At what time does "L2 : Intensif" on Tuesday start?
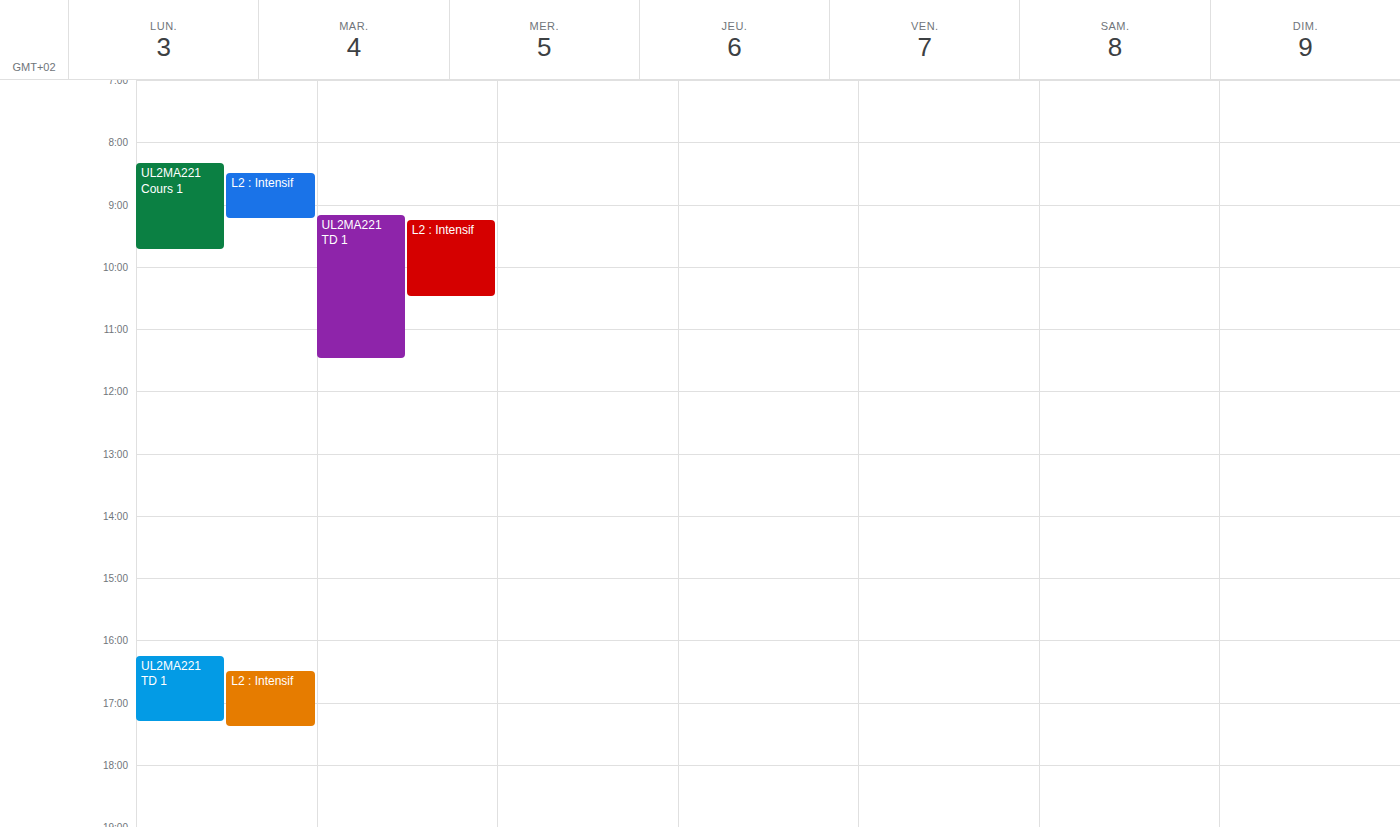
9:15 AM